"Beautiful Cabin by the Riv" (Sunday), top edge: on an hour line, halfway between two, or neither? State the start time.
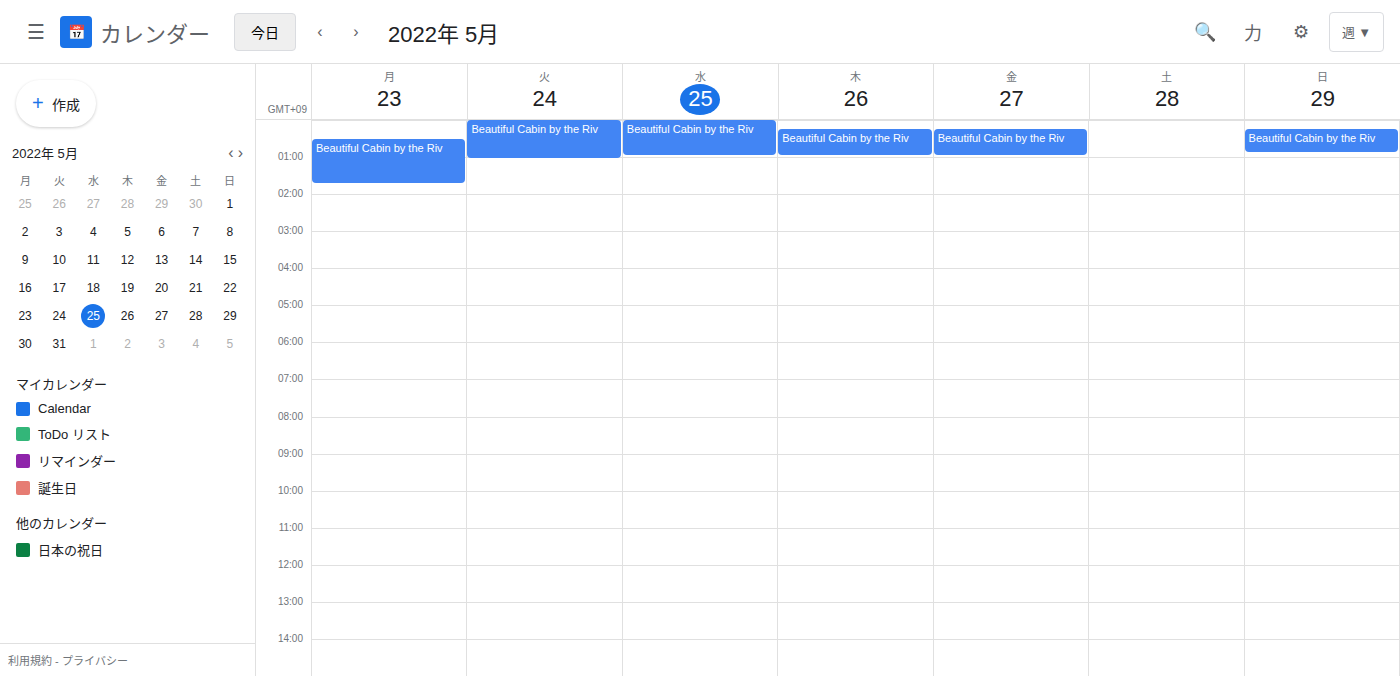
12:15 AM -- neither: a quarter of the way from the 12 AM line to the 1 AM line.